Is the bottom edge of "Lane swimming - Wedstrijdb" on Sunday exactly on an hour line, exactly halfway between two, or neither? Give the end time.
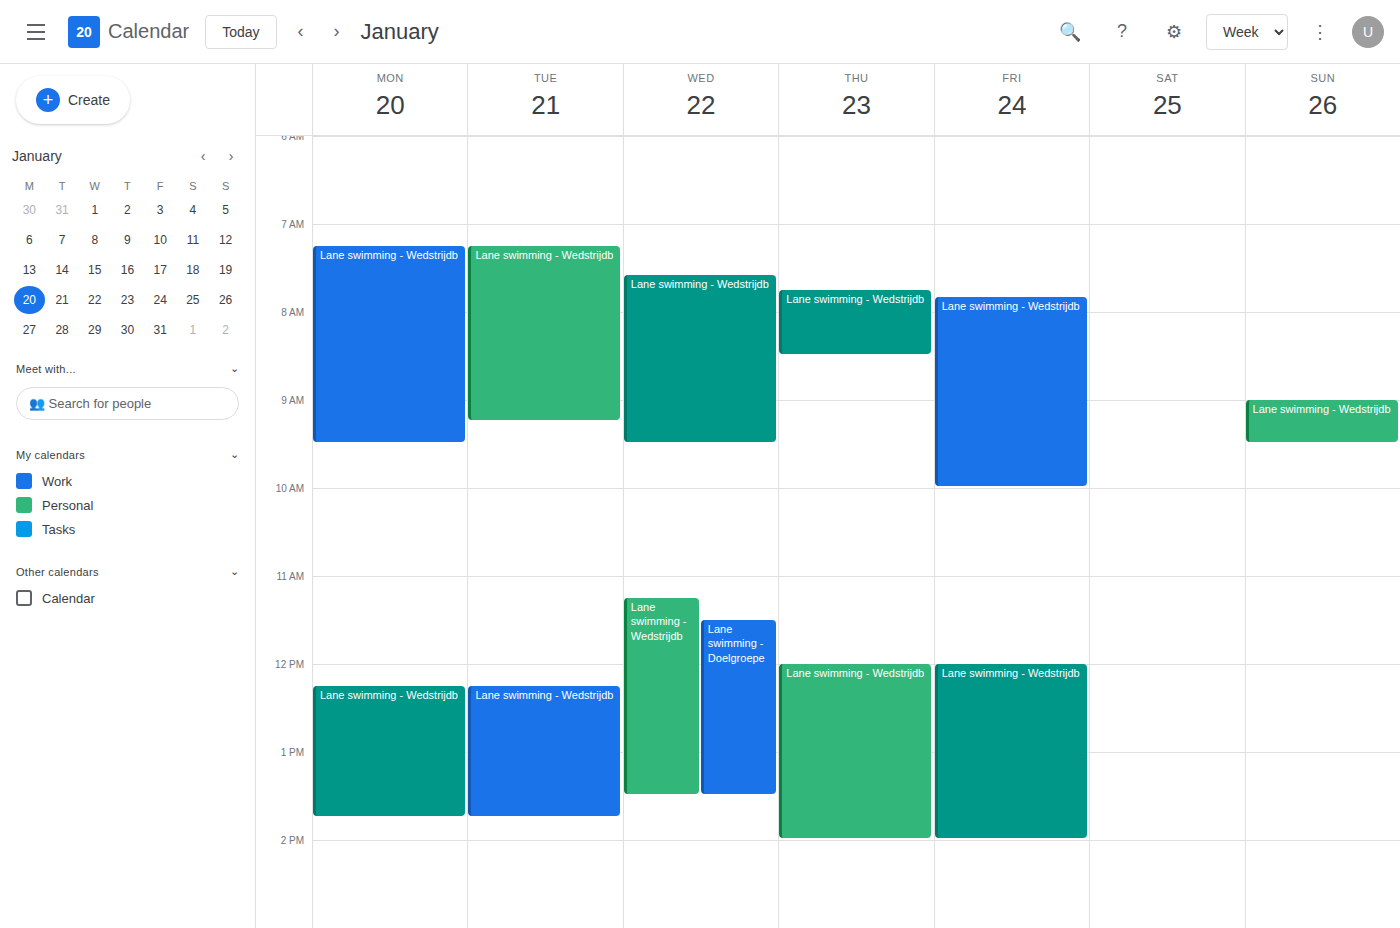
9:30 AM -- halfway between the 9 AM and 10 AM lines.